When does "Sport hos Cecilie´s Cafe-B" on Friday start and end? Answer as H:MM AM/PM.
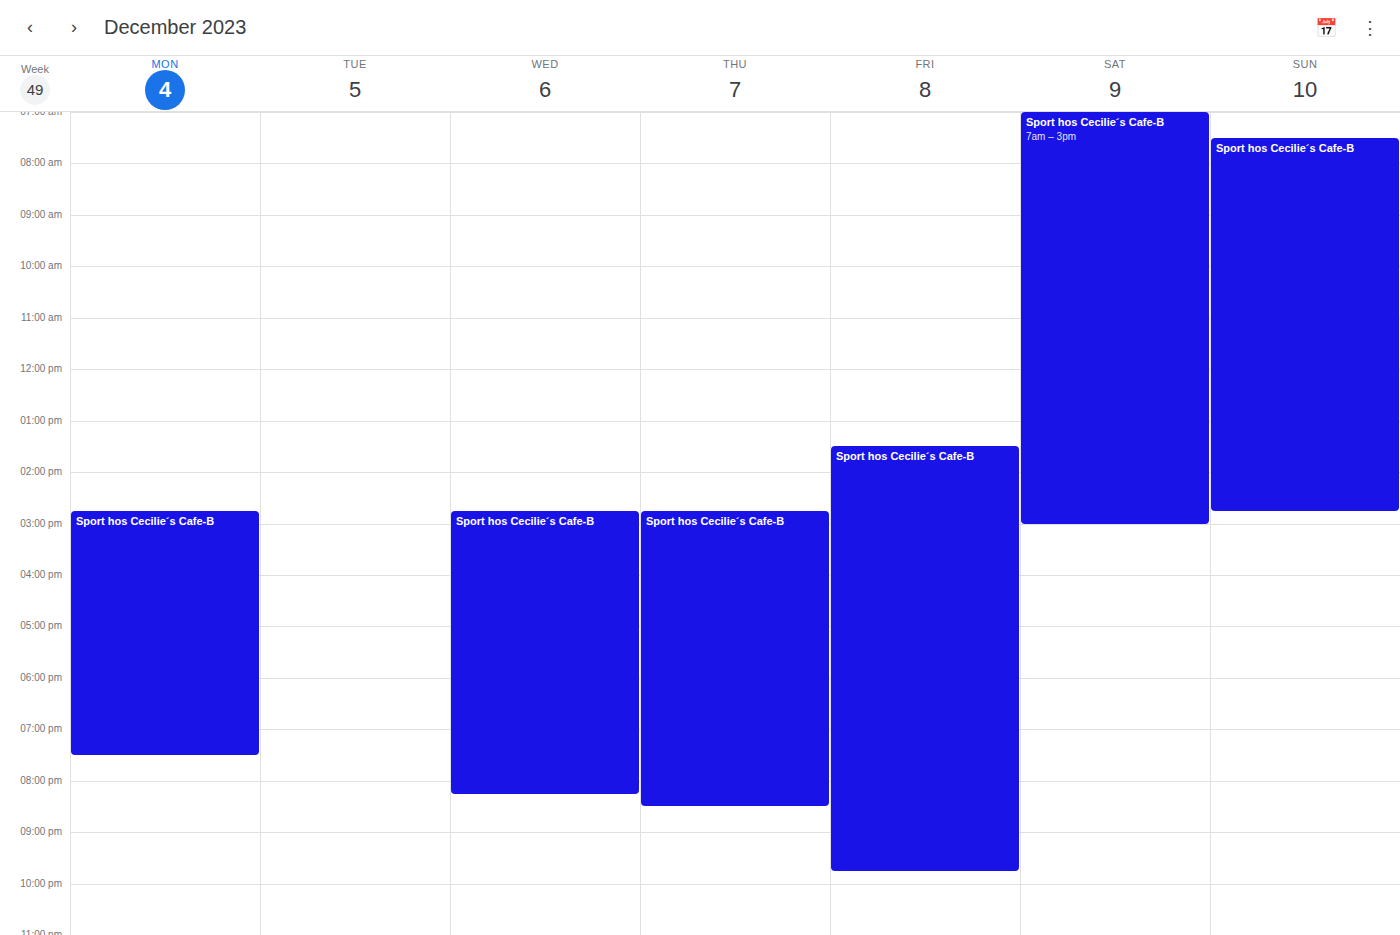
1:30 PM to 9:45 PM